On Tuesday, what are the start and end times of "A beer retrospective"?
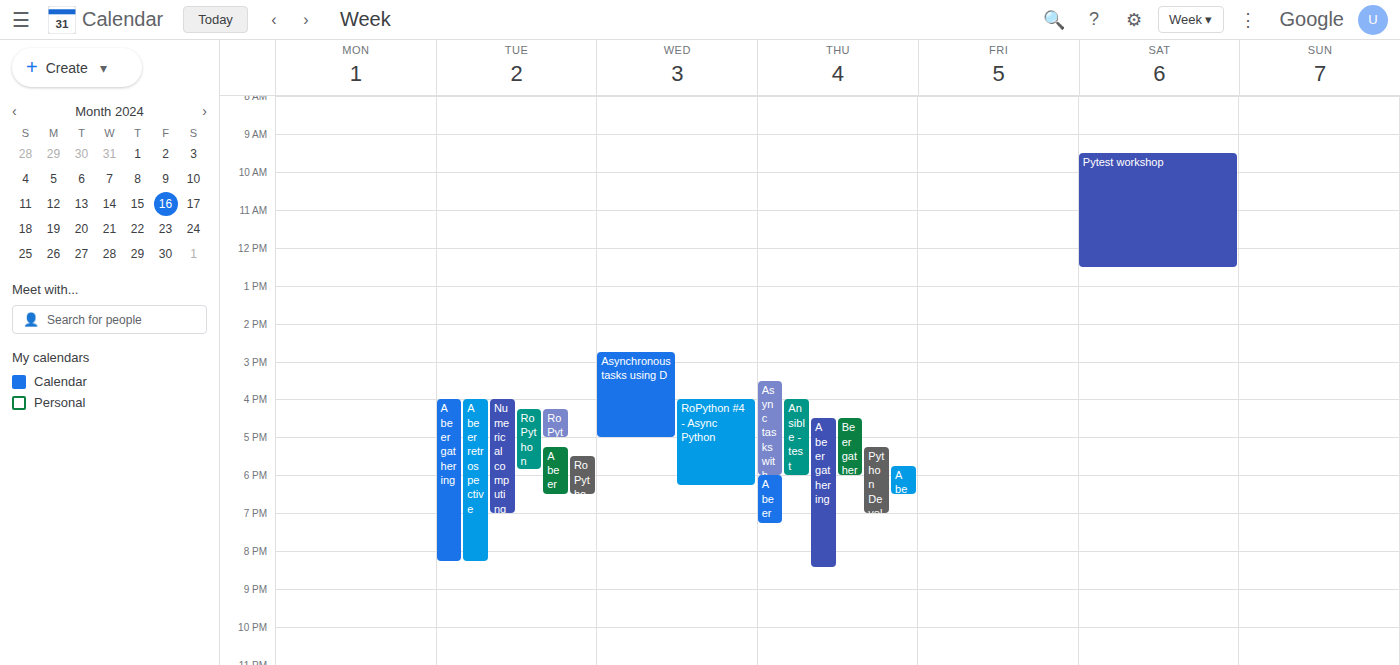
4:00 PM to 8:15 PM